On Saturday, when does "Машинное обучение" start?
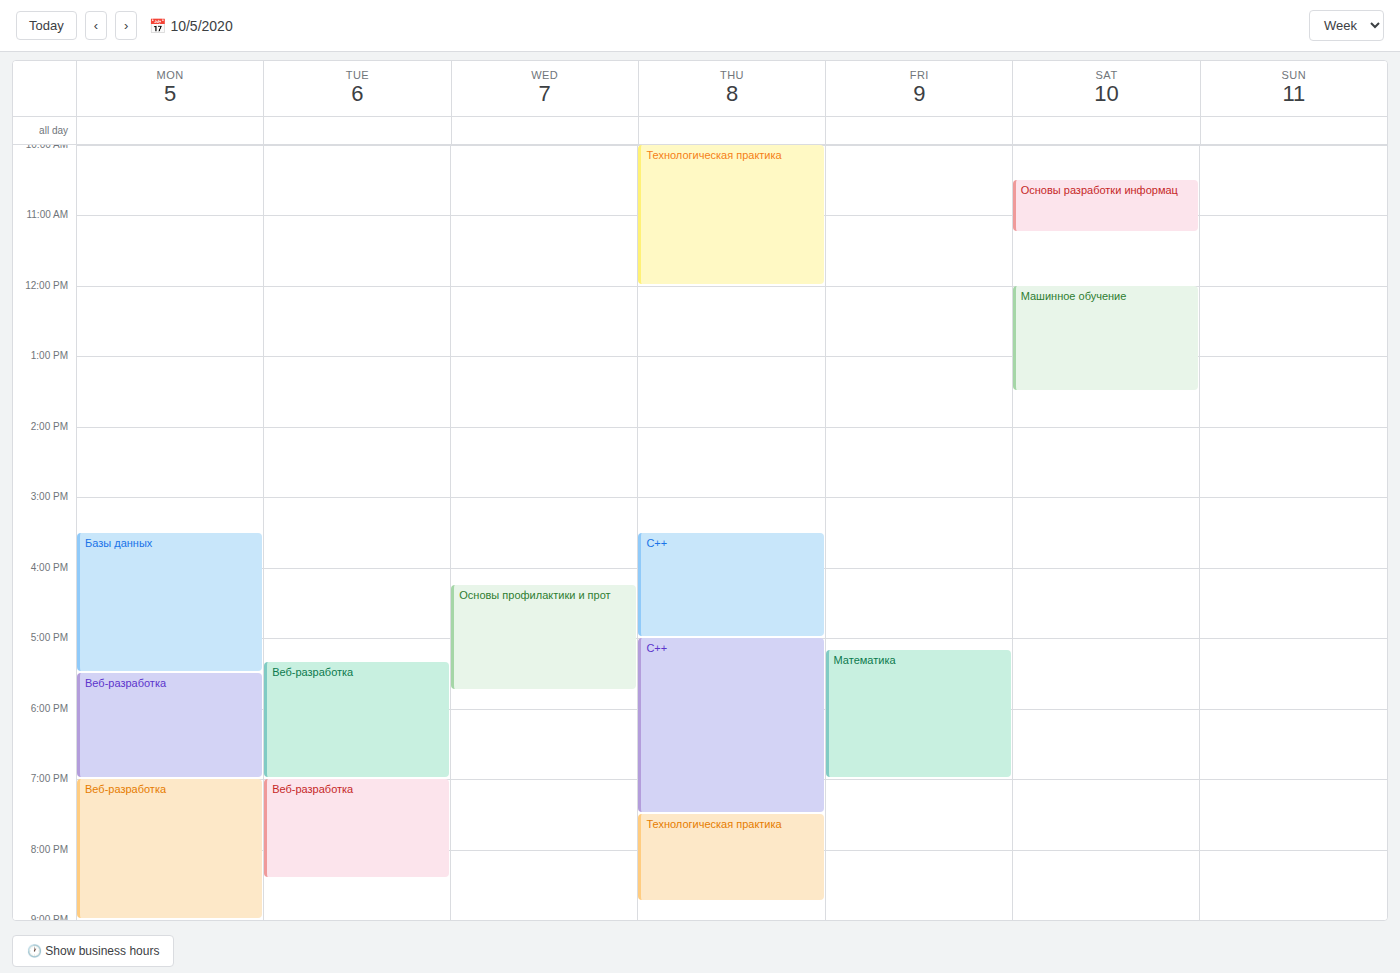
12:00 PM